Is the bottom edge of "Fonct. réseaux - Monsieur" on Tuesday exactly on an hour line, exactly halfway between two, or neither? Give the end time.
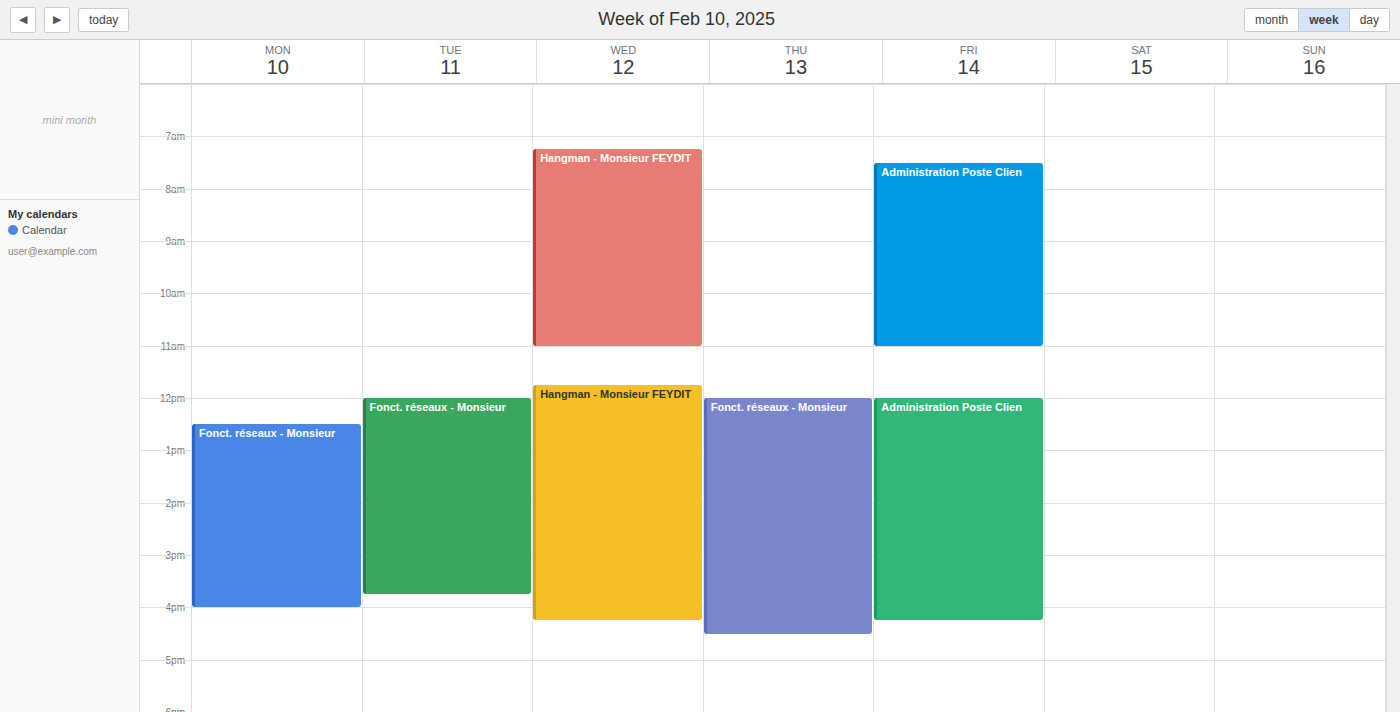
3:45 PM -- neither: three quarters of the way from the 3 PM line to the 4 PM line.